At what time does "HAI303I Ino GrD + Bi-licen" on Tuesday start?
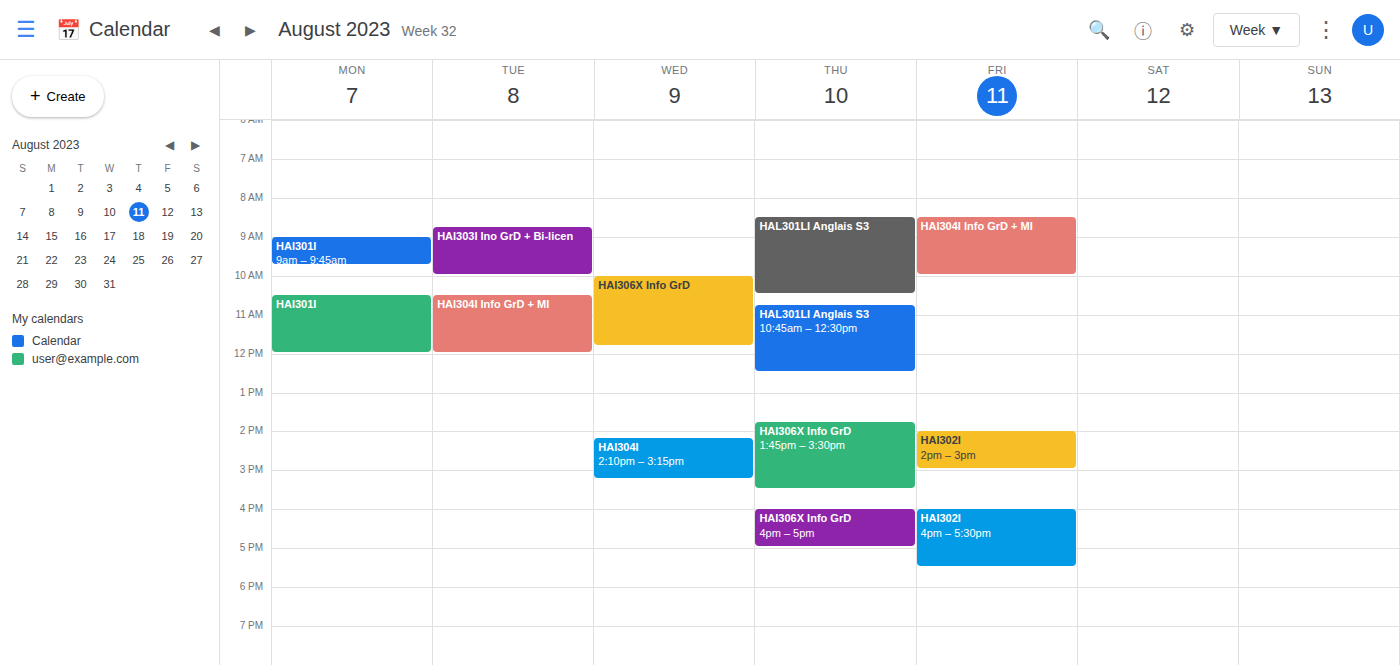
8:45 AM